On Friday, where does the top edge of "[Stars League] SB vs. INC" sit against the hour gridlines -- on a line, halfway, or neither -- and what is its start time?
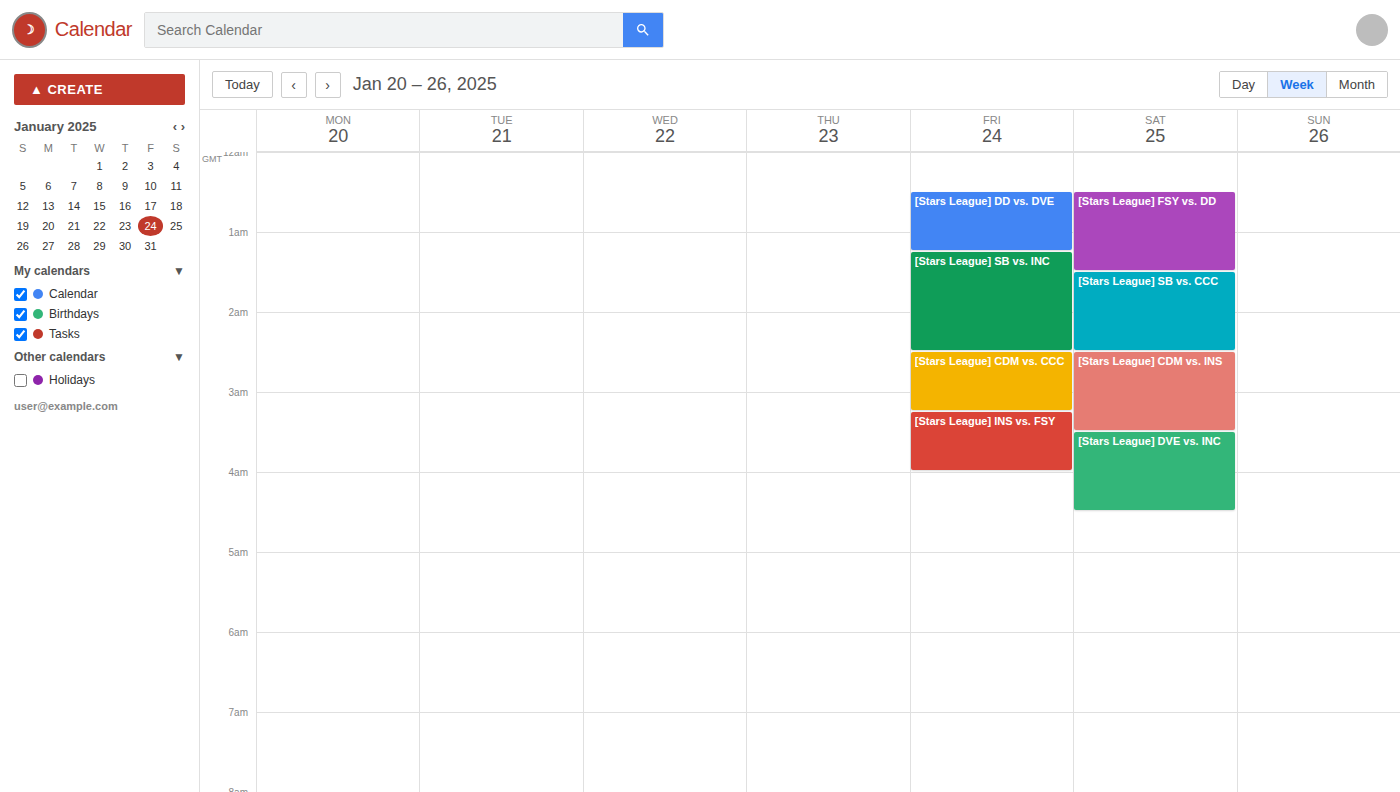
01:15 -- neither: a quarter of the way from the 01:00 line to the 02:00 line.